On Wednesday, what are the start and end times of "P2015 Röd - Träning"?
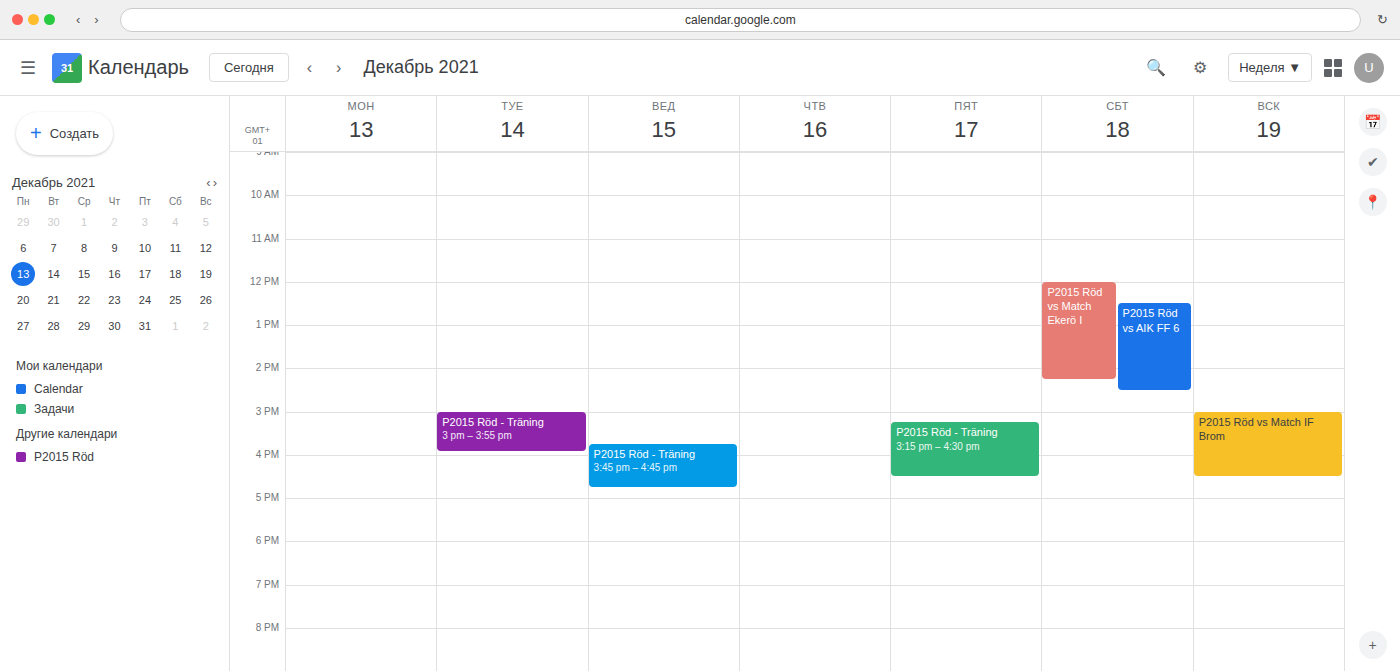
3:45 PM to 4:45 PM